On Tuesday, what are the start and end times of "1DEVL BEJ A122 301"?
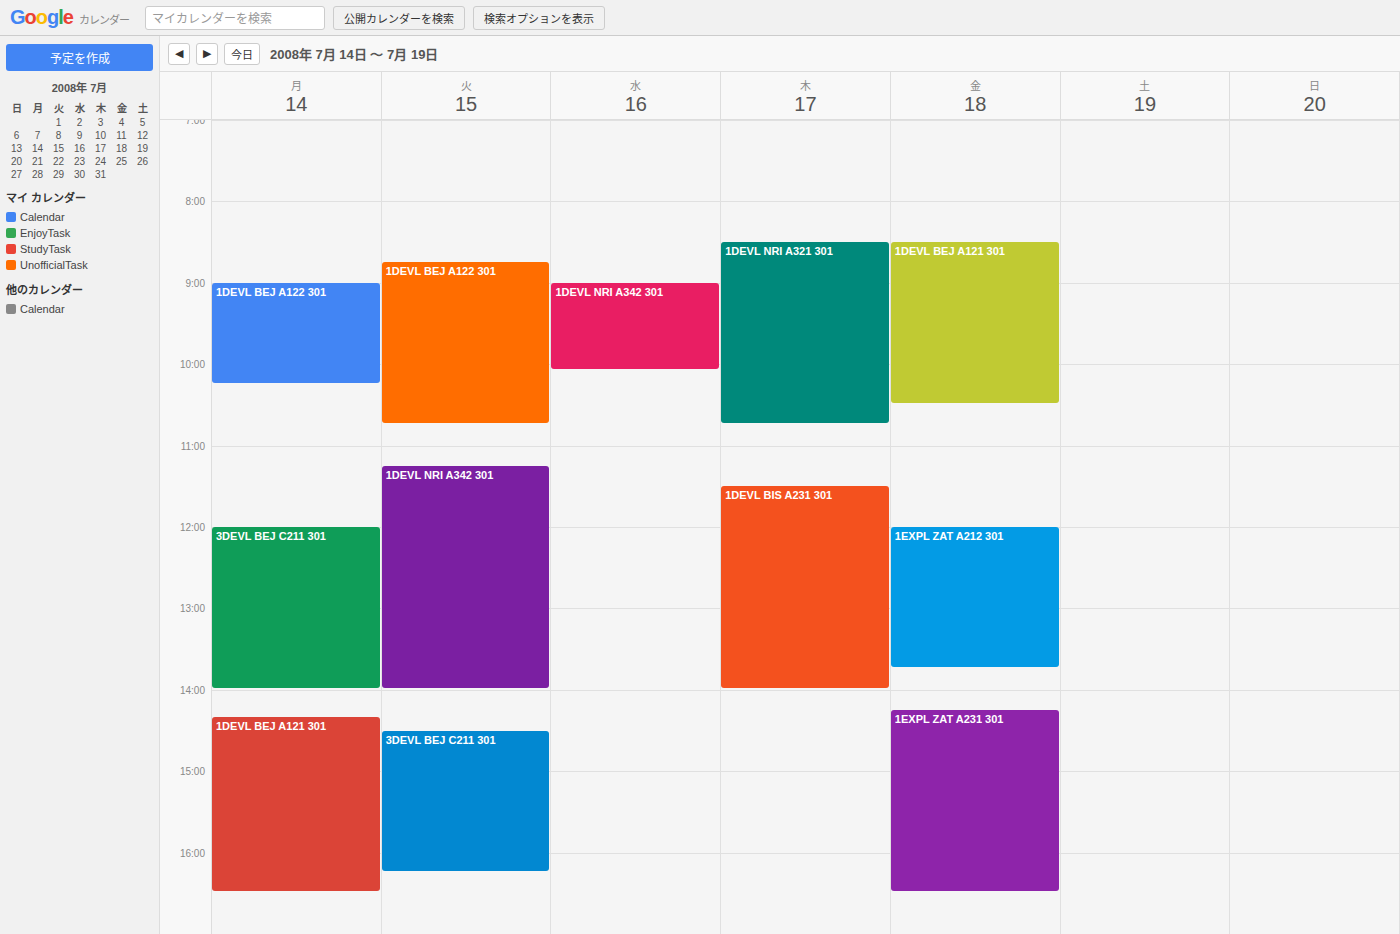
8:45 AM to 10:45 AM